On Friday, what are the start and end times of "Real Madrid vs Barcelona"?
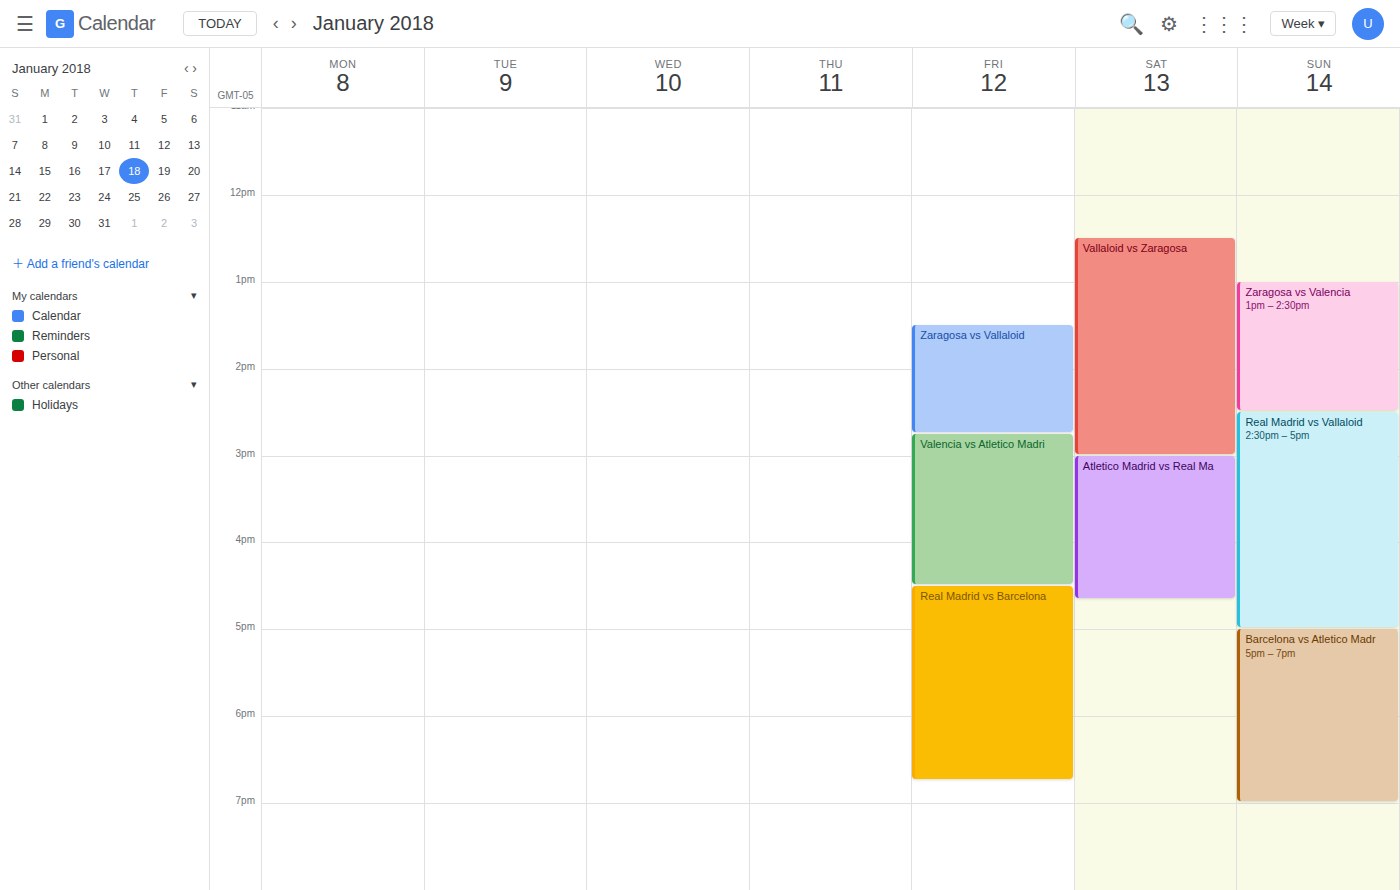
4:30 PM to 6:45 PM